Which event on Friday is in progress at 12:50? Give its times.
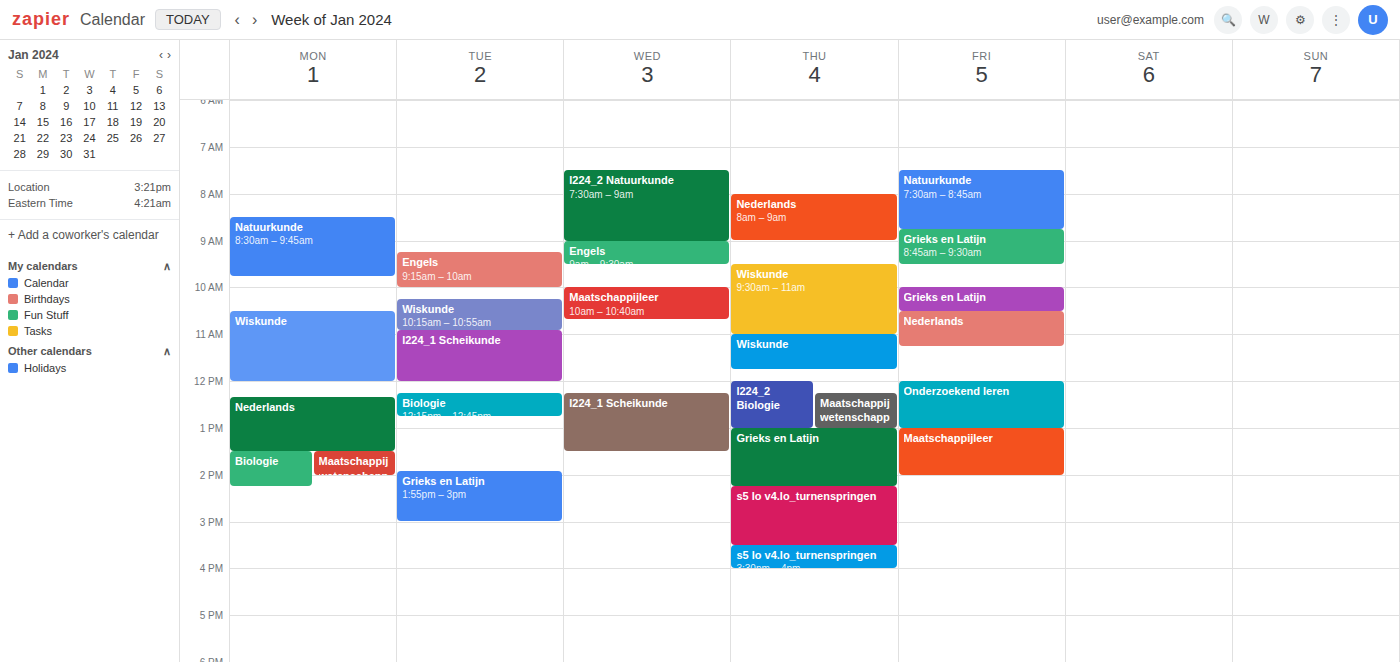
"Onderzoekend leren", 12:00 to 13:00